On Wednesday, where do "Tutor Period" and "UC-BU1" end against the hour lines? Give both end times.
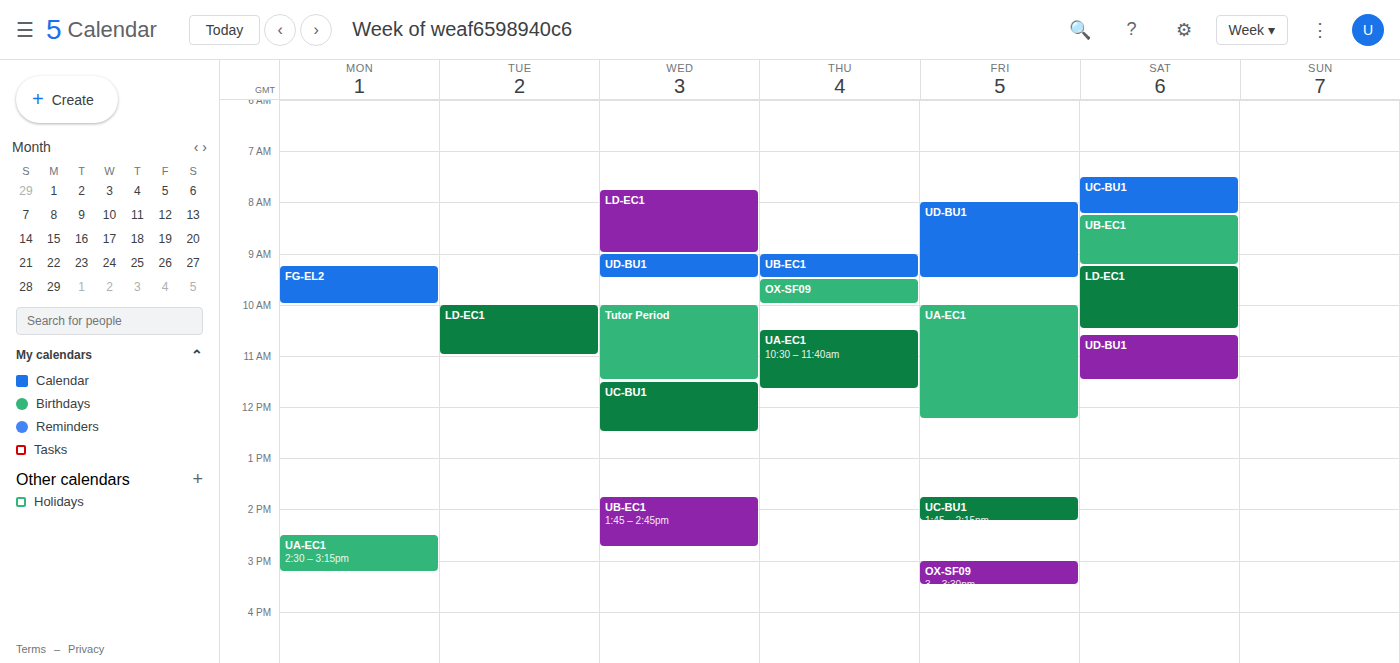
"Tutor Period": 11:30 AM, halfway between the 11 AM and 12 PM lines. "UC-BU1": 12:30 PM, halfway between the 12 PM and 1 PM lines.